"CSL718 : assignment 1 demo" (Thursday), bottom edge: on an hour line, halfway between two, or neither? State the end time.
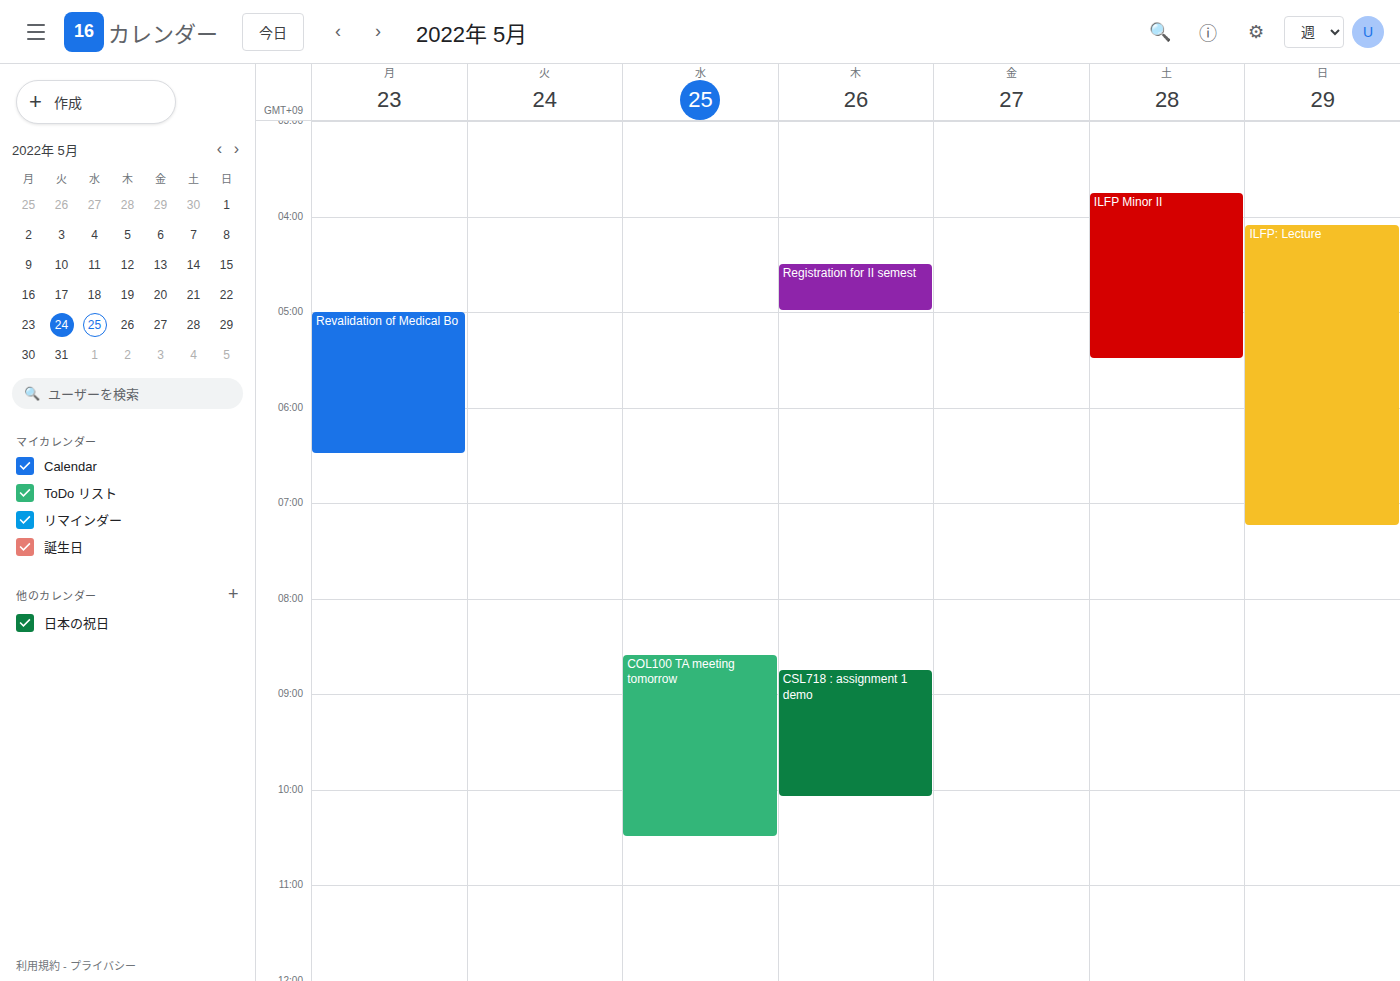
10:05 AM -- neither: 5 minutes below the 10 AM line and 55 minutes above the 11 AM line.